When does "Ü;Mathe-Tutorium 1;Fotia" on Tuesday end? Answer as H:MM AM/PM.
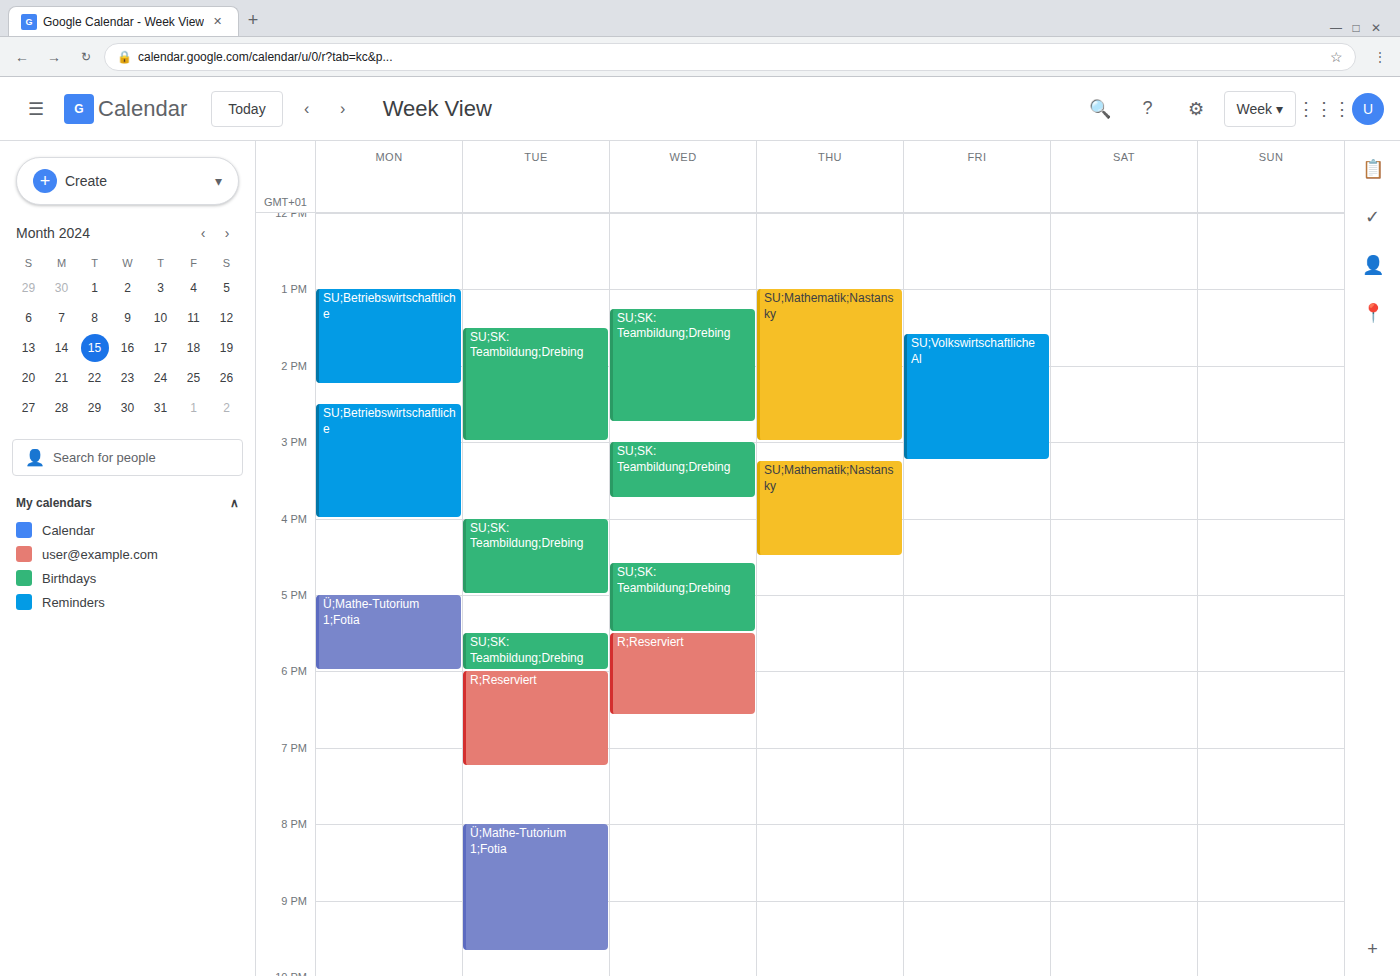
9:40 PM